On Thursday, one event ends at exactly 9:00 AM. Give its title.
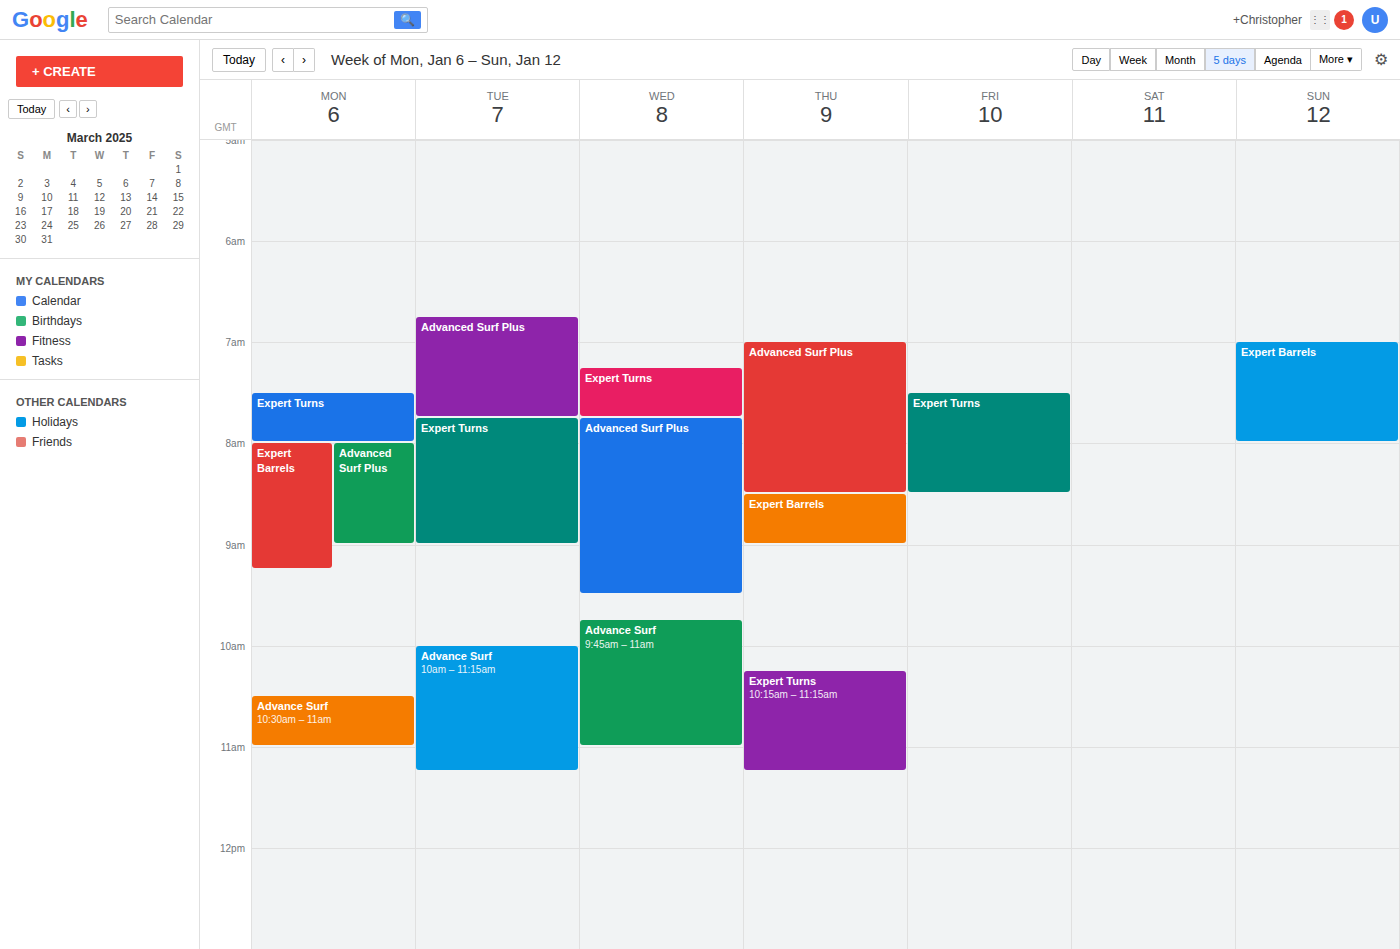
"Expert Barrels"